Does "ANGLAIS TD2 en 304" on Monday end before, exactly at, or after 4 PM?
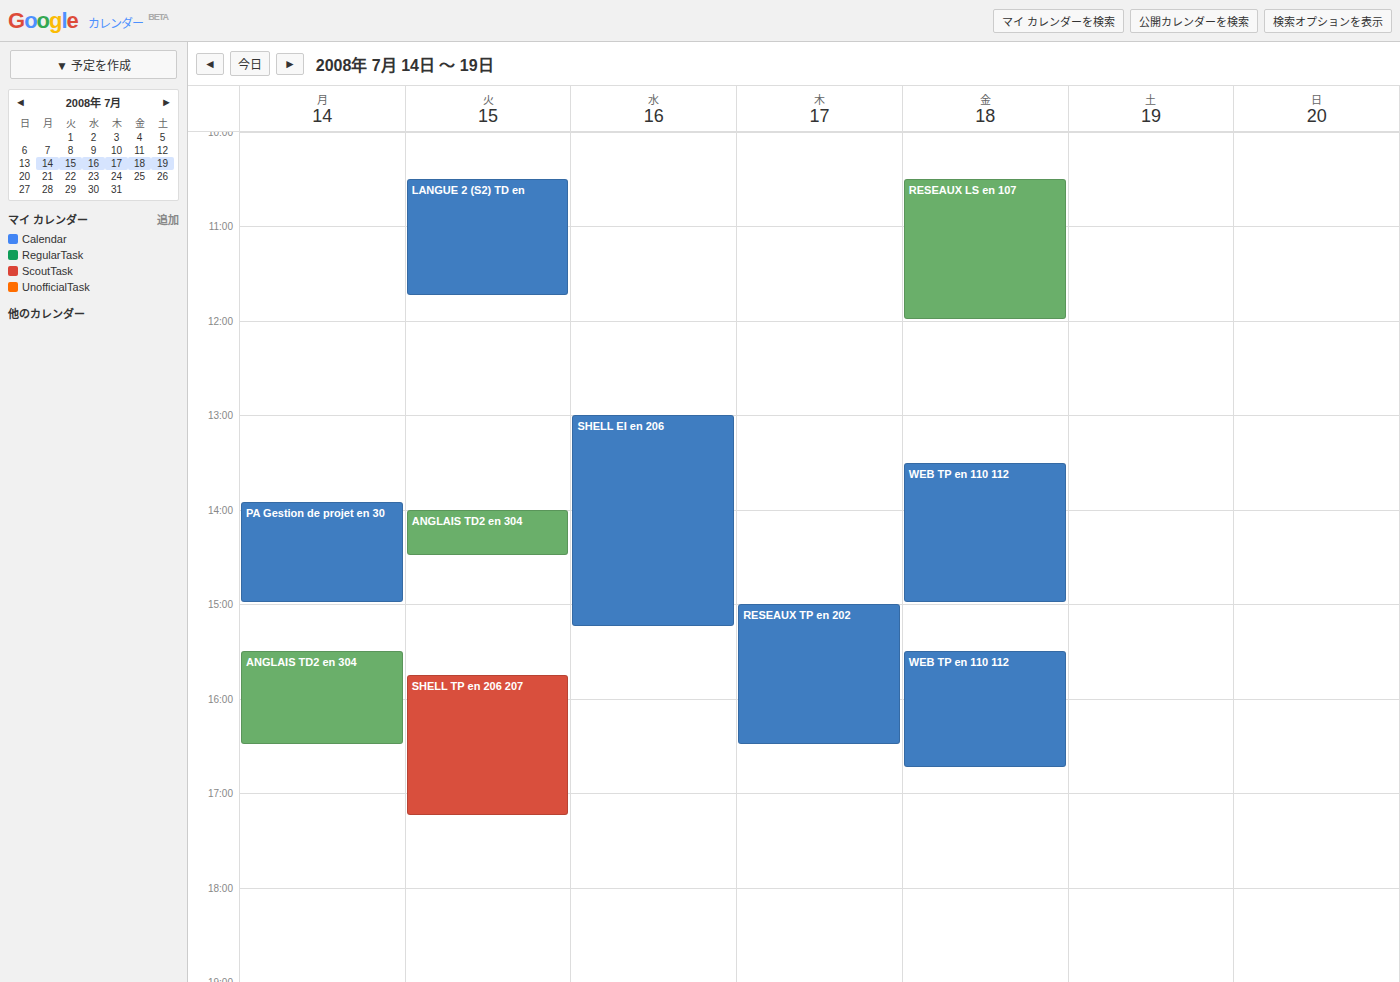
4:30 PM -- after 4 PM, 30 minutes below the 4 PM line.